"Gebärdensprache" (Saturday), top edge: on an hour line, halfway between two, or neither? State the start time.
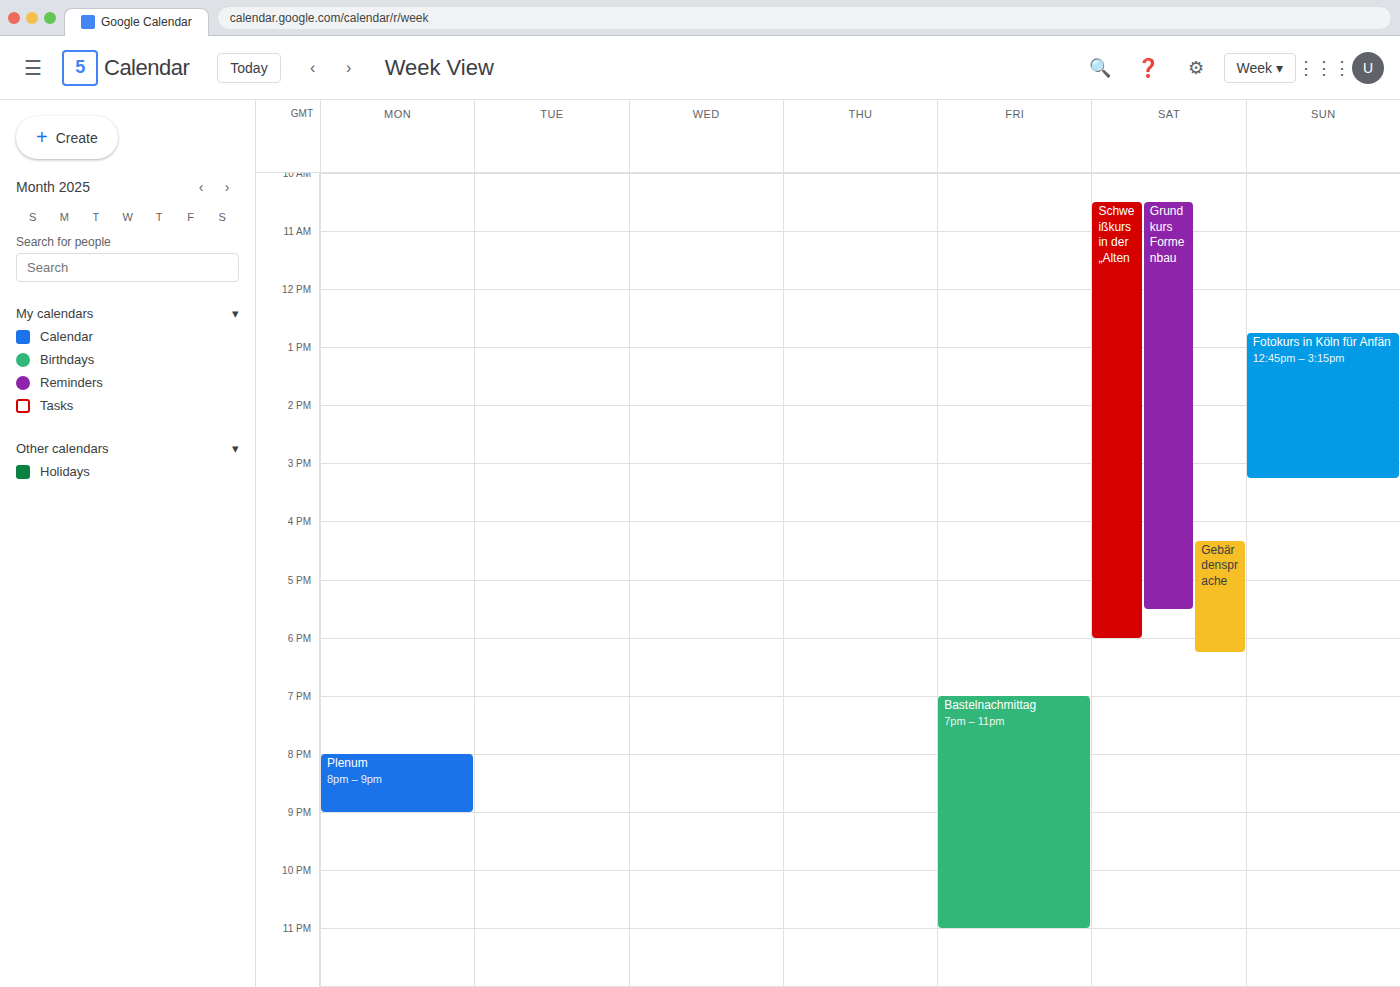
4:20 PM -- neither: 20 minutes below the 4 PM line and 40 minutes above the 5 PM line.